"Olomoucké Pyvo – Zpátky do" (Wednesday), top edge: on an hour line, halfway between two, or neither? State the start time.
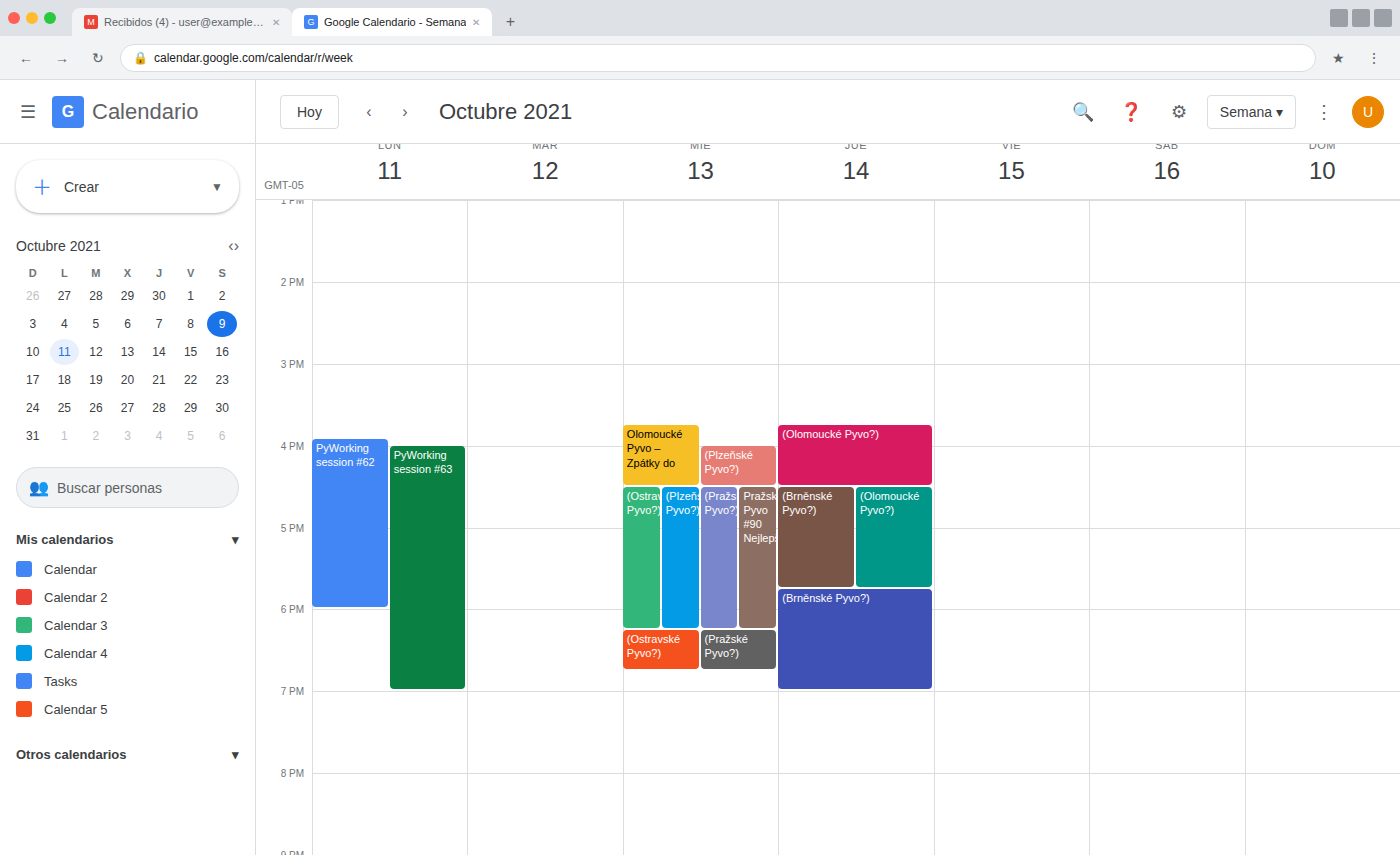
3:45 PM -- neither: three quarters of the way from the 3 PM line to the 4 PM line.